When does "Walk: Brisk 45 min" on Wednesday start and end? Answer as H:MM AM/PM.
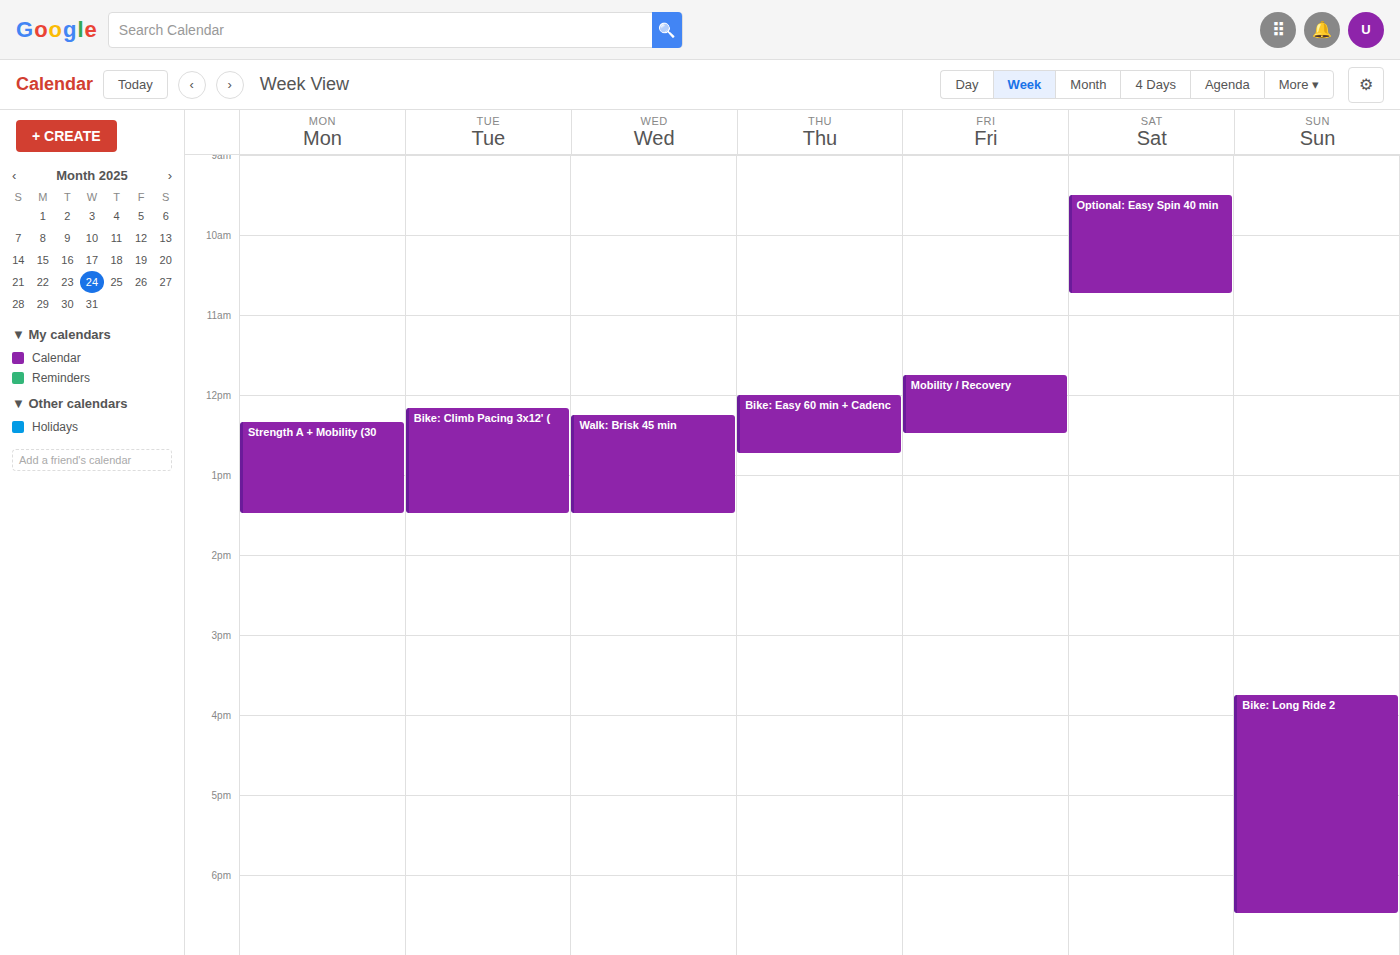
12:15 PM to 1:30 PM